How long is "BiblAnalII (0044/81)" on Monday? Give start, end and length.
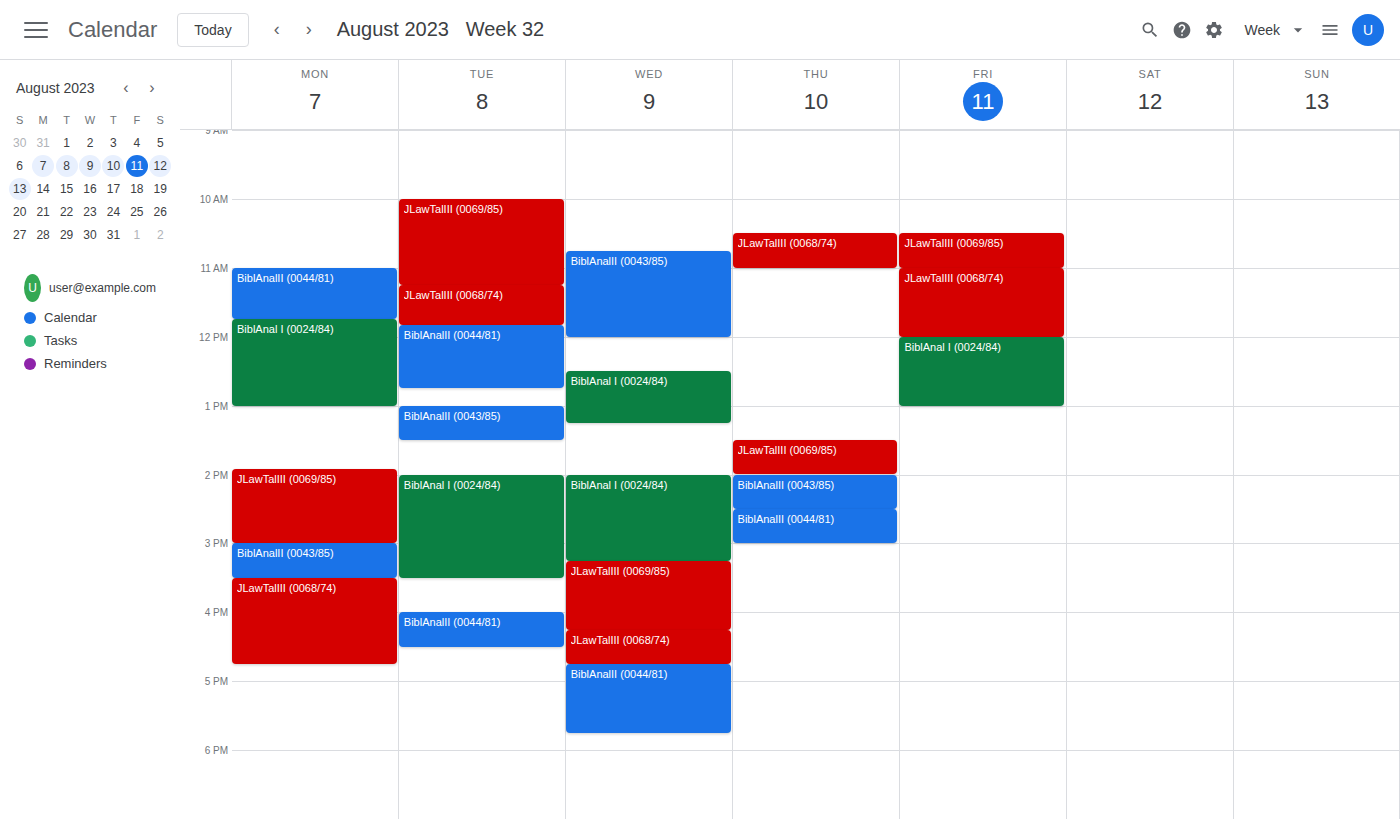
11:00 to 11:45, 45 minutes